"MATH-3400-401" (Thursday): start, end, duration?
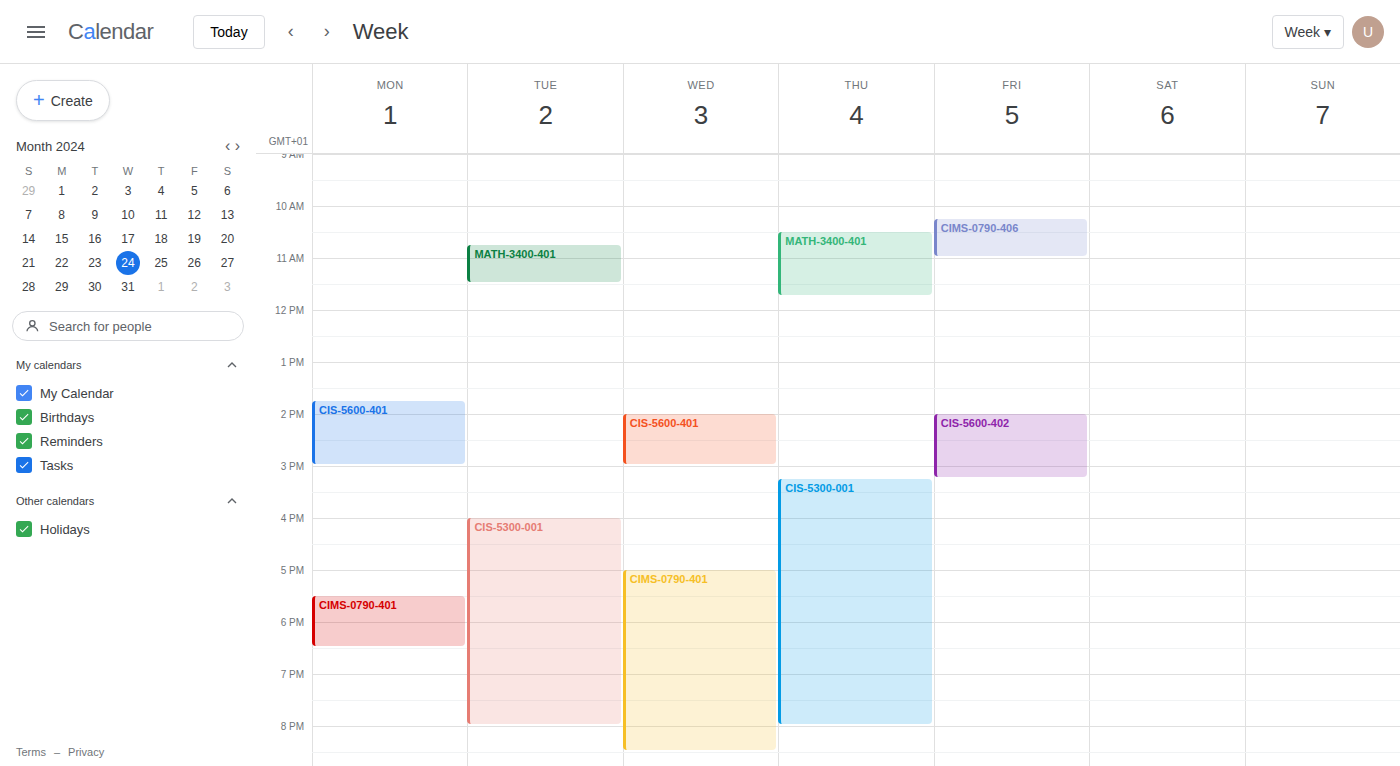
10:30 to 11:45, 1 hour 15 minutes